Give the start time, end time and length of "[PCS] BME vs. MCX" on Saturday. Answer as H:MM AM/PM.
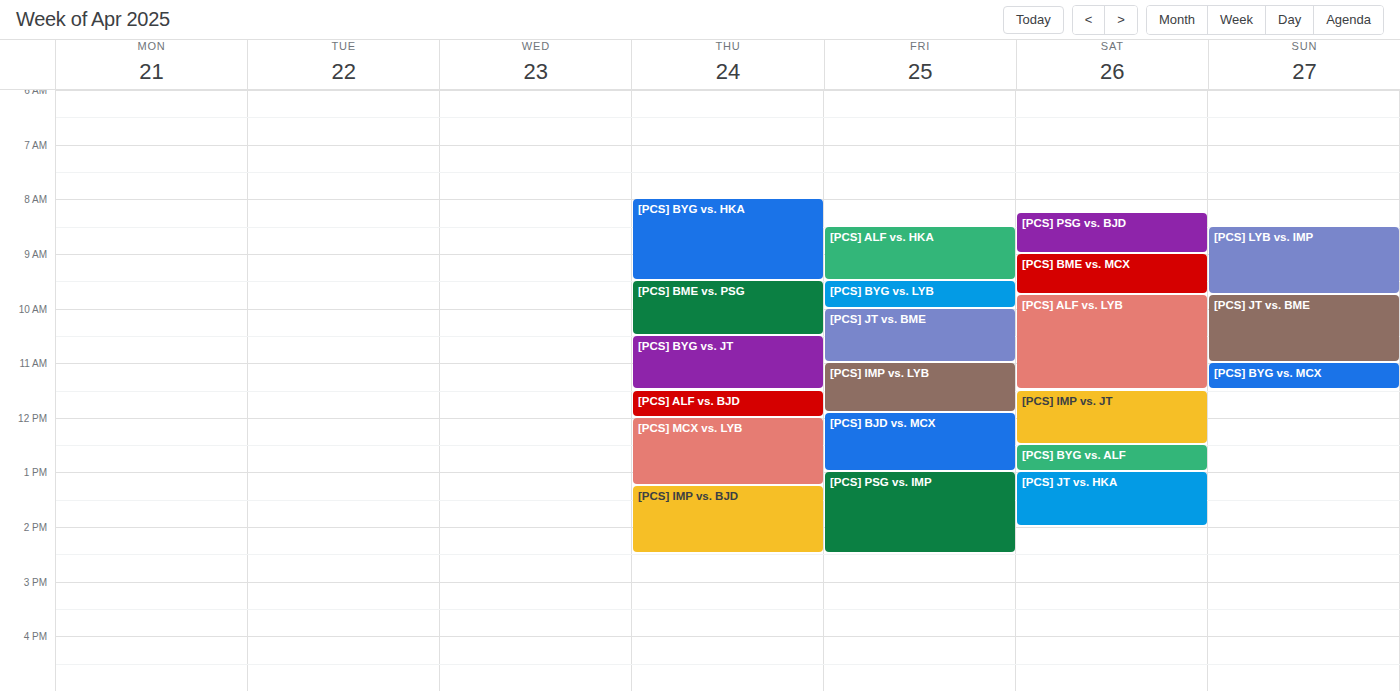
9:00 AM to 9:45 AM, 45 minutes